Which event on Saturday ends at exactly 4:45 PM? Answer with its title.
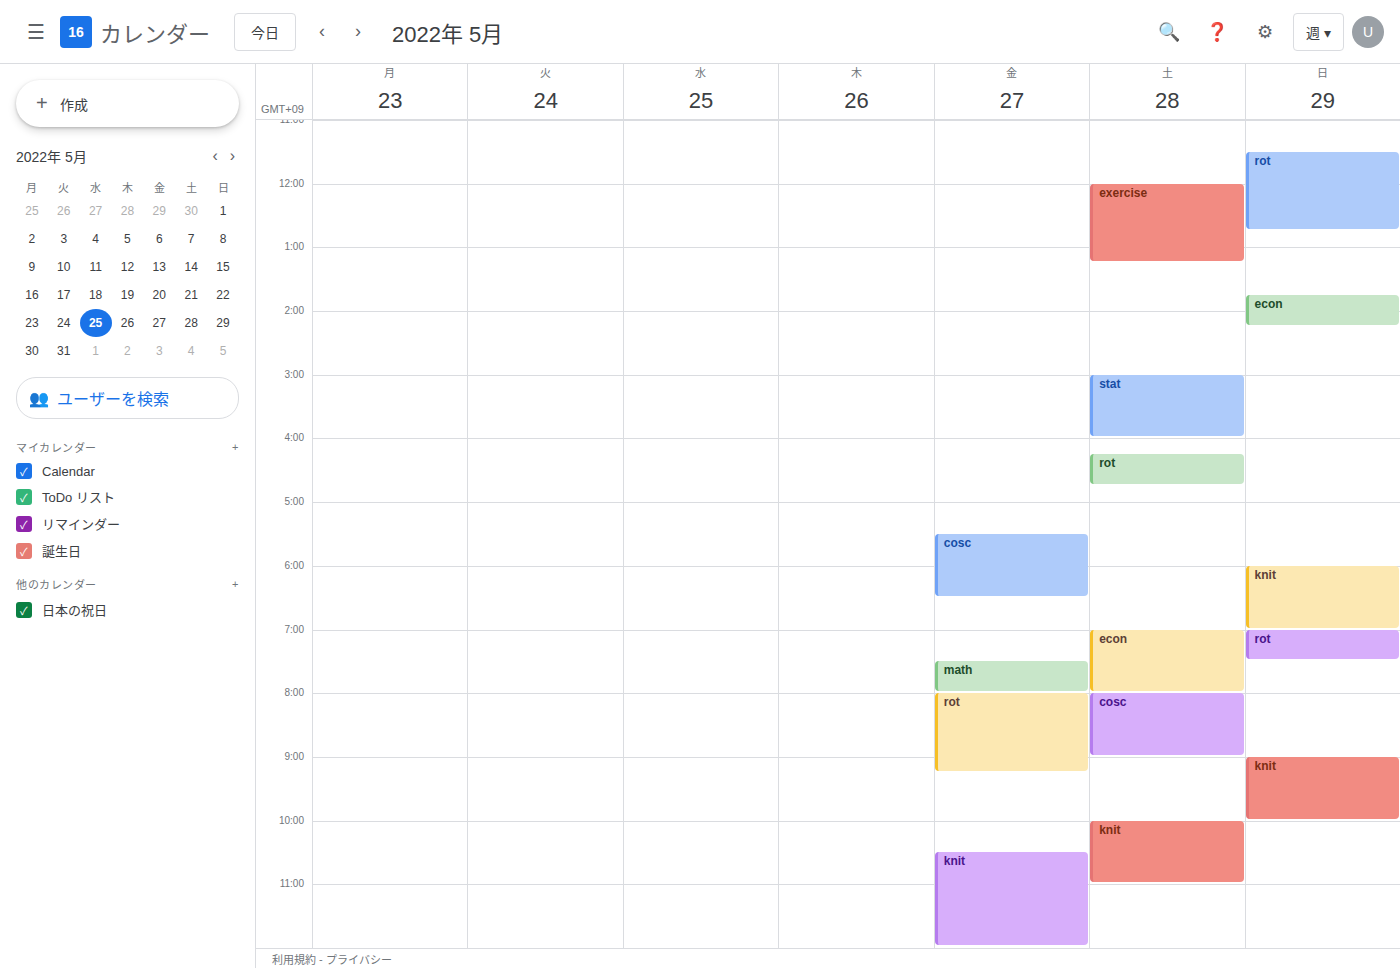
"rot"